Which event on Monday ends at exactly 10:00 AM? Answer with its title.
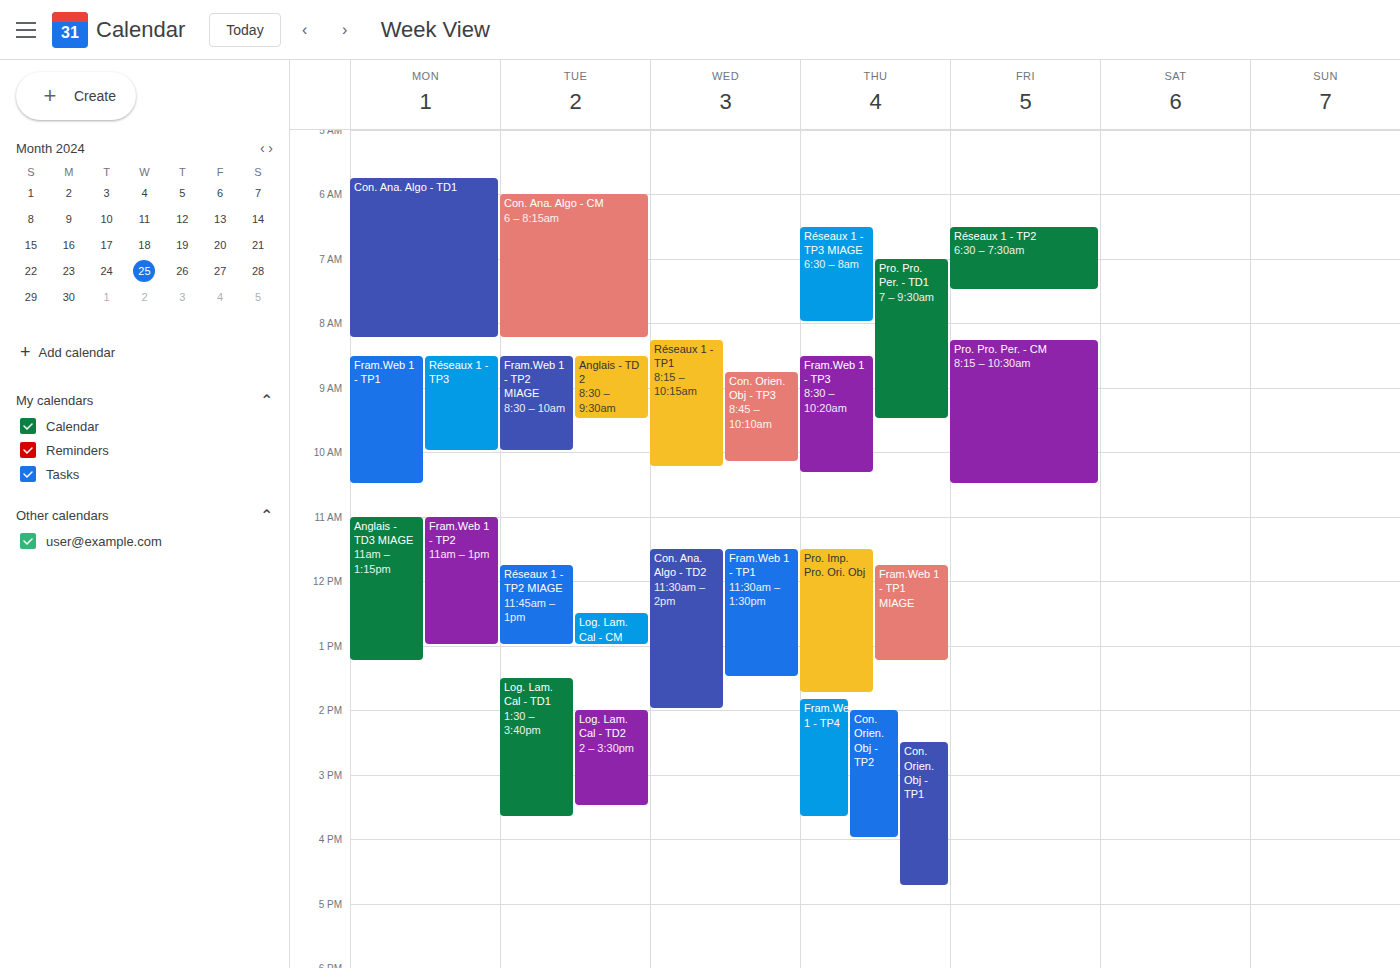
"Réseaux 1 - TP3"